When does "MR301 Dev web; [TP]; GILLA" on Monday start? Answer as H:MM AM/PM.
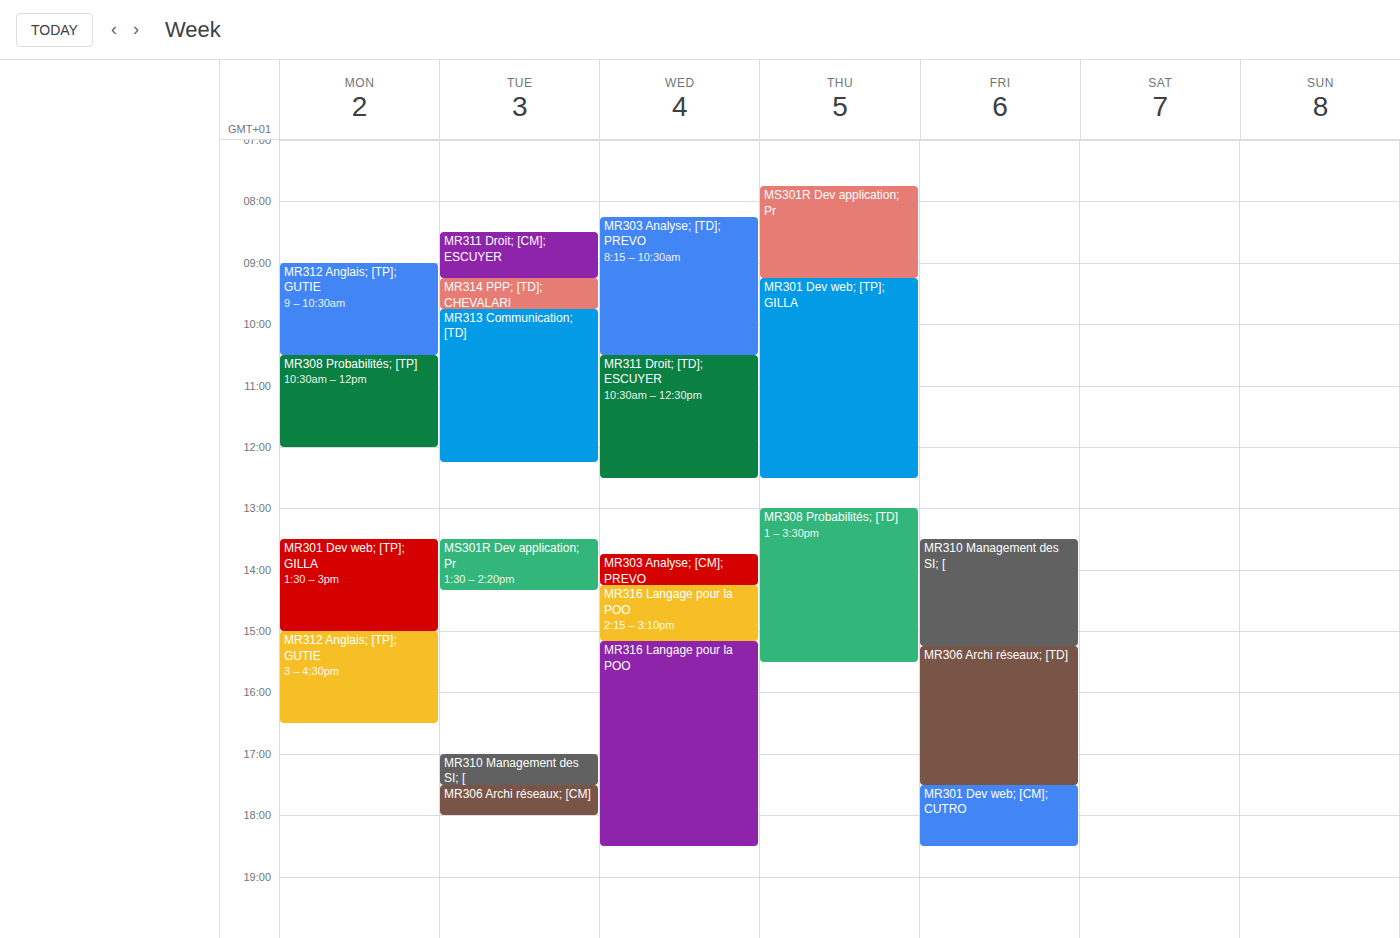
1:30 PM